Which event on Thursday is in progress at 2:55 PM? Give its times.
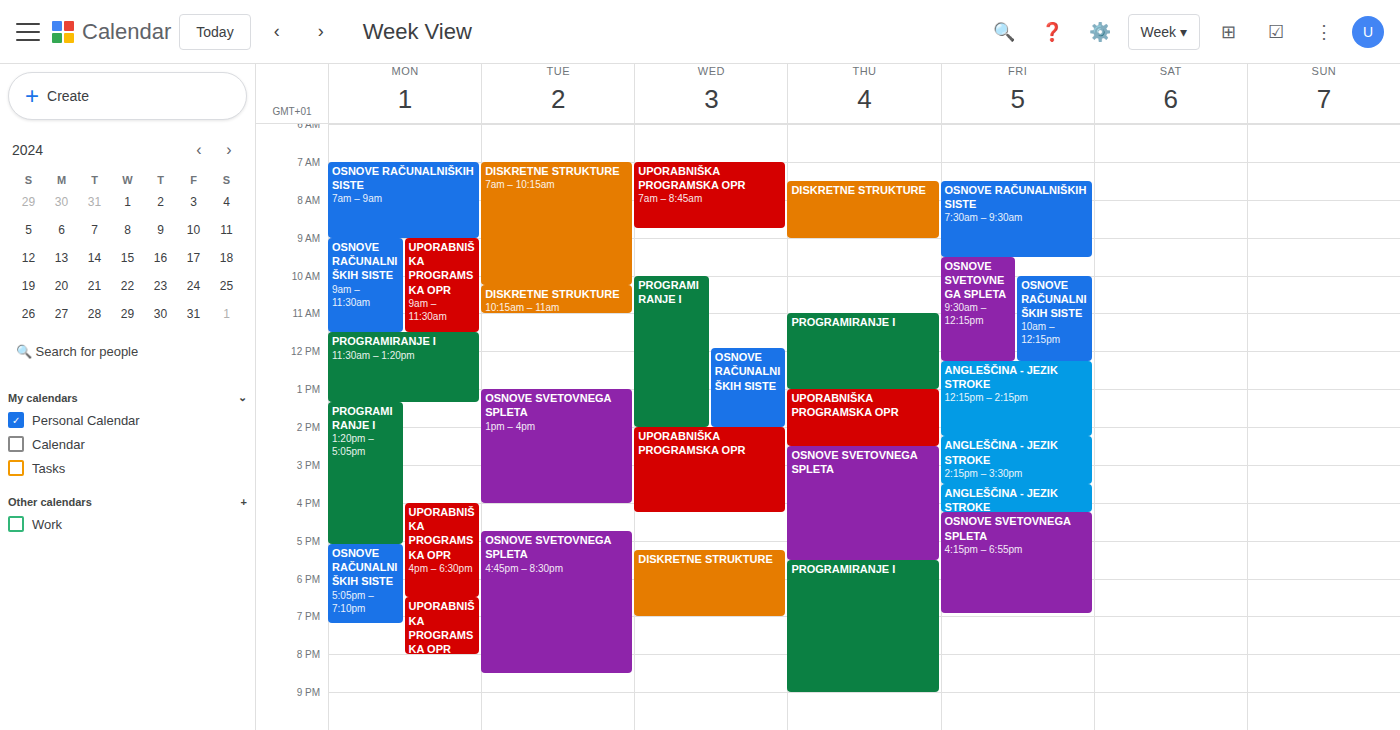
"OSNOVE SVETOVNEGA SPLETA", 2:30 PM to 5:30 PM